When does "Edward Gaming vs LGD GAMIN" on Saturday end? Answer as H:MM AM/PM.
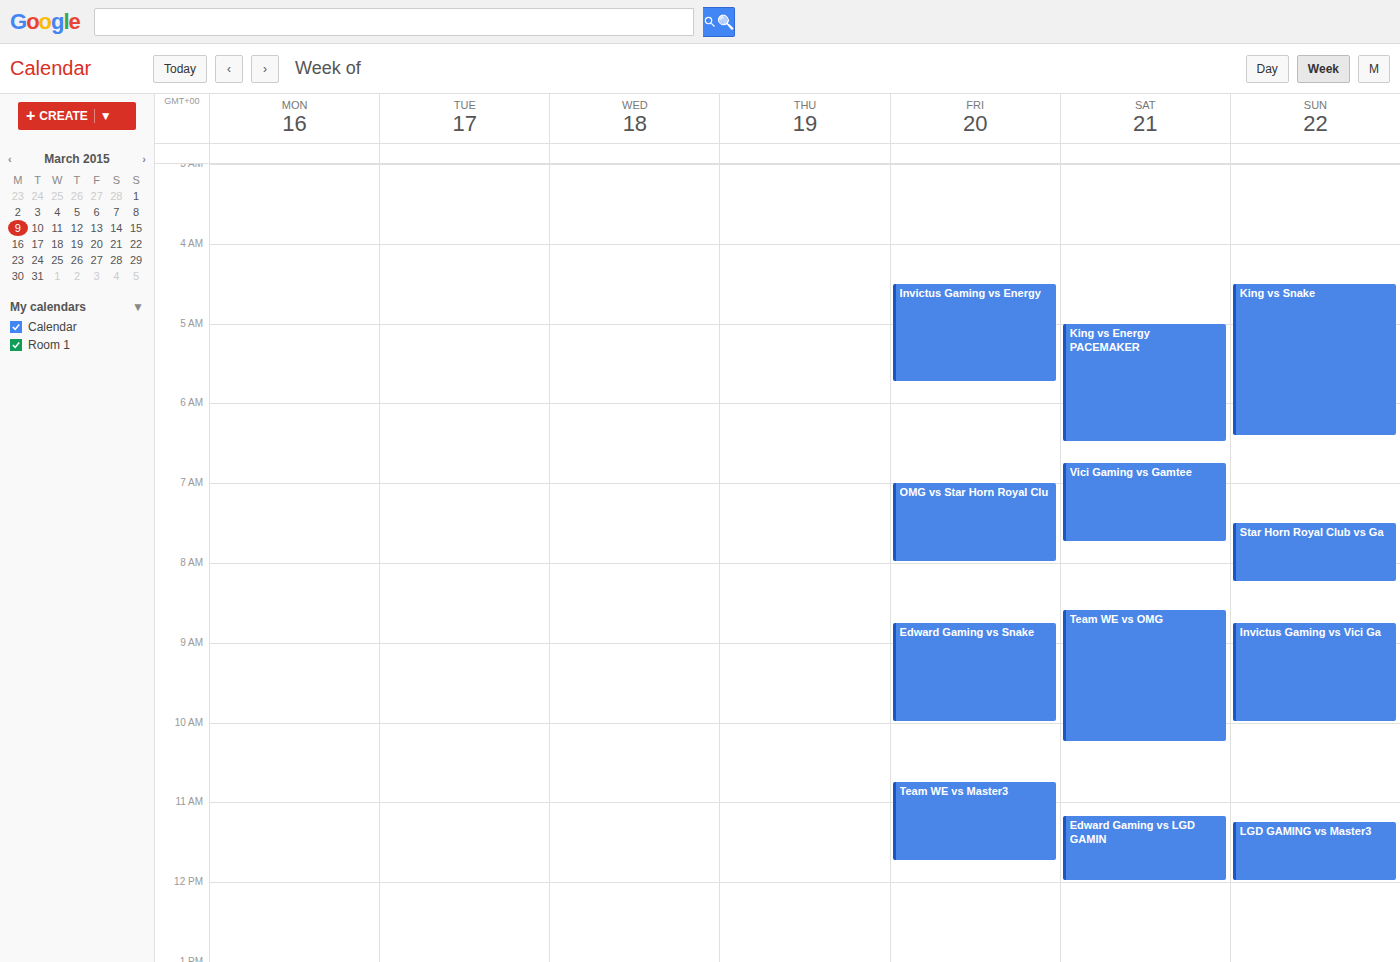
12:00 PM